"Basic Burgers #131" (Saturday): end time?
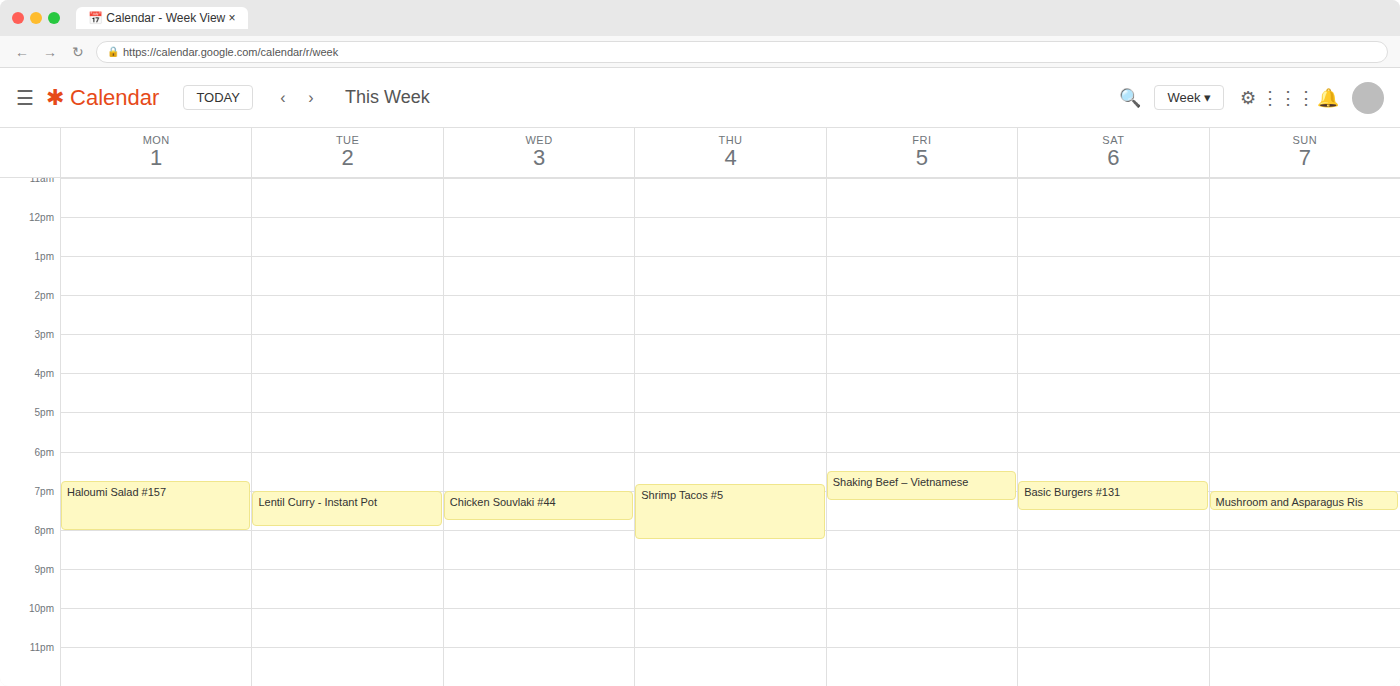
7:30 PM